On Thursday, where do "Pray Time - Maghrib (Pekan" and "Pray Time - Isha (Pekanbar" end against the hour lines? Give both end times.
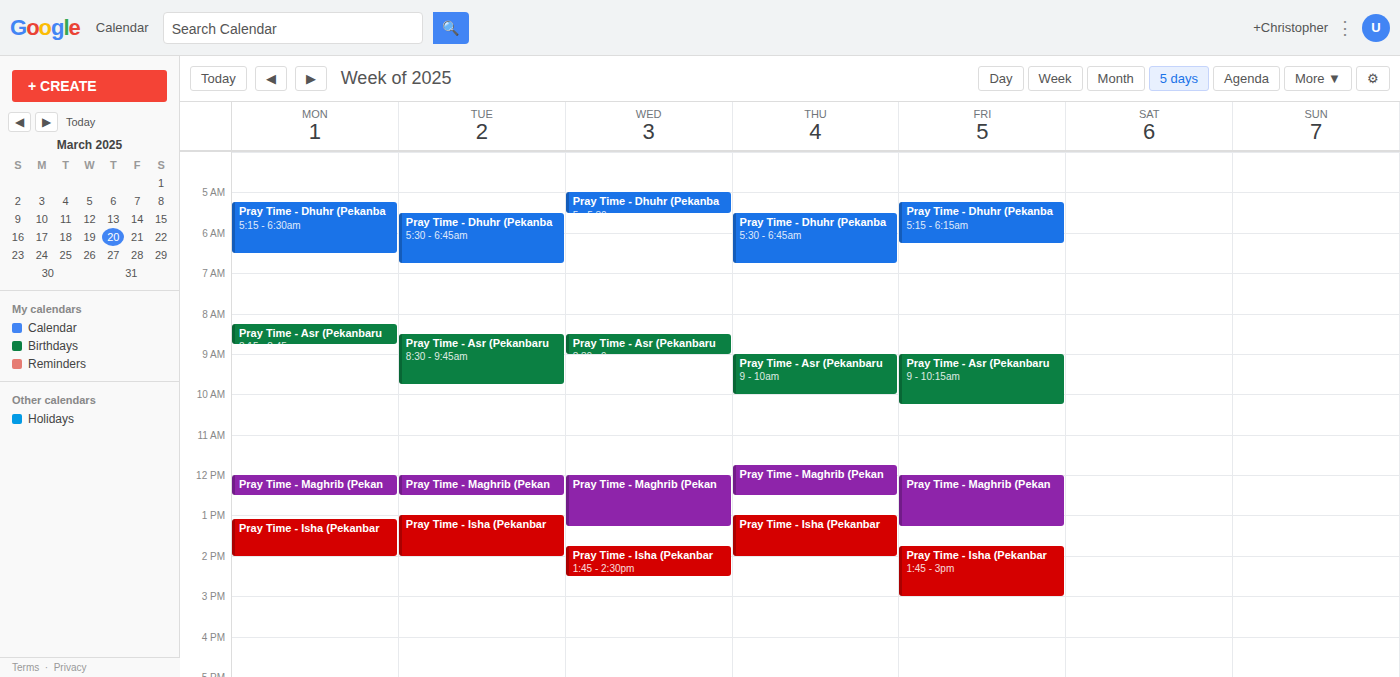
"Pray Time - Maghrib (Pekan": 12:30 PM, halfway between the 12 PM and 1 PM lines. "Pray Time - Isha (Pekanbar": 2:00 PM, exactly on the 2 PM line.